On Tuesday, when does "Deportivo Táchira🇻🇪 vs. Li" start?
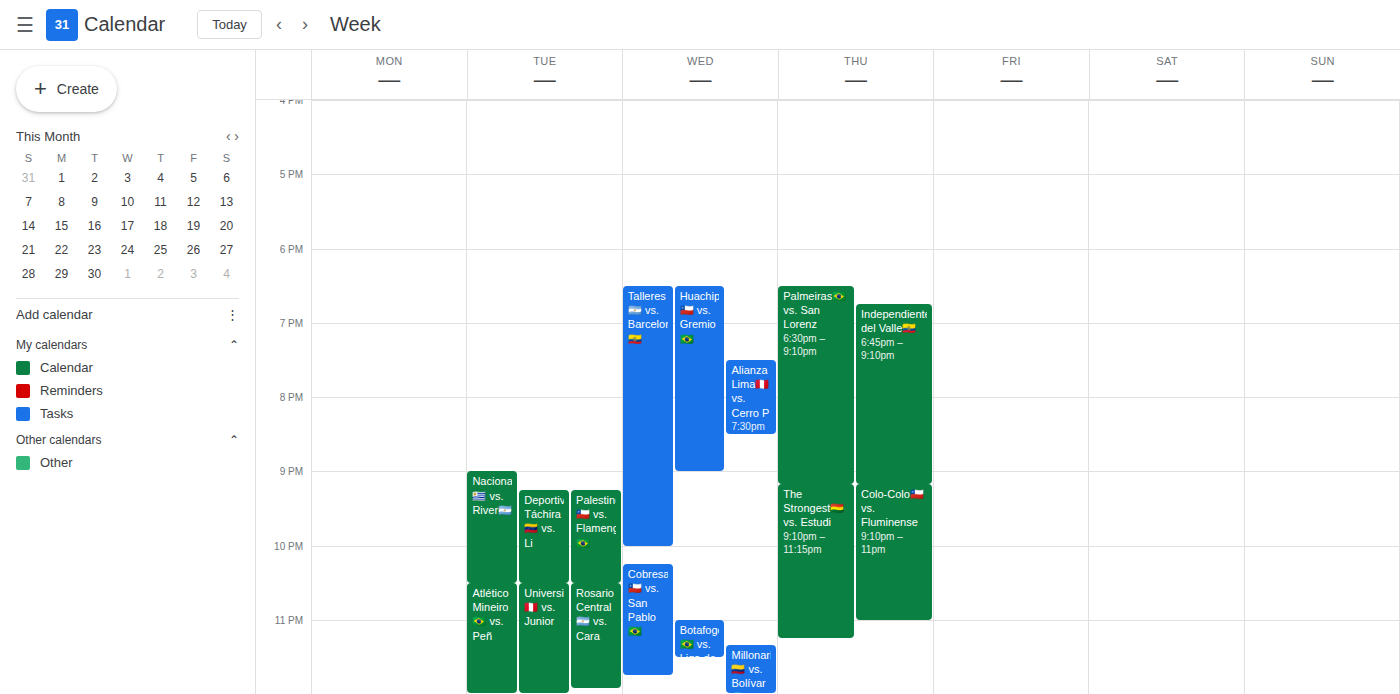
9:15 PM